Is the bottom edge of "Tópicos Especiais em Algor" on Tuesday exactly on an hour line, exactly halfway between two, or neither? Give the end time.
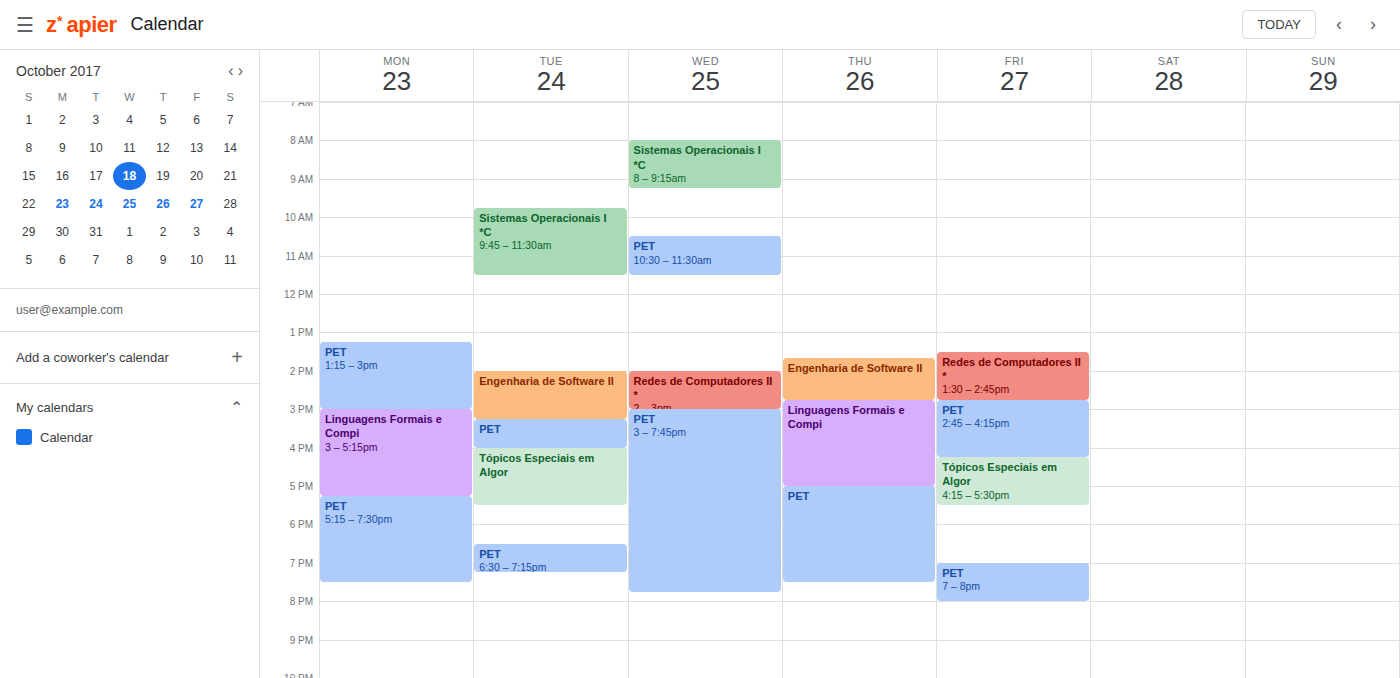
5:30 PM -- halfway between the 5 PM and 6 PM lines.